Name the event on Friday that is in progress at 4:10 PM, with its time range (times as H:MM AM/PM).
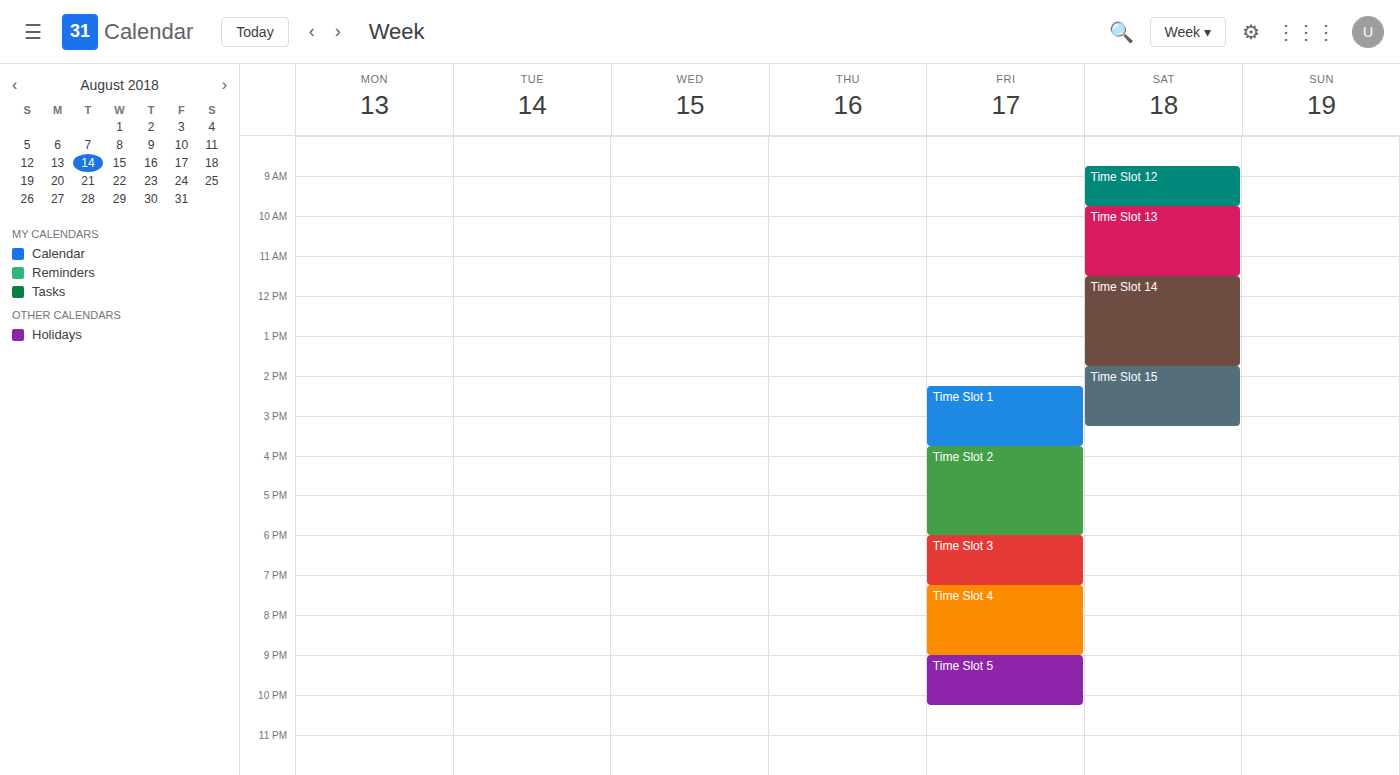
"Time Slot 2", 3:45 PM to 6:00 PM